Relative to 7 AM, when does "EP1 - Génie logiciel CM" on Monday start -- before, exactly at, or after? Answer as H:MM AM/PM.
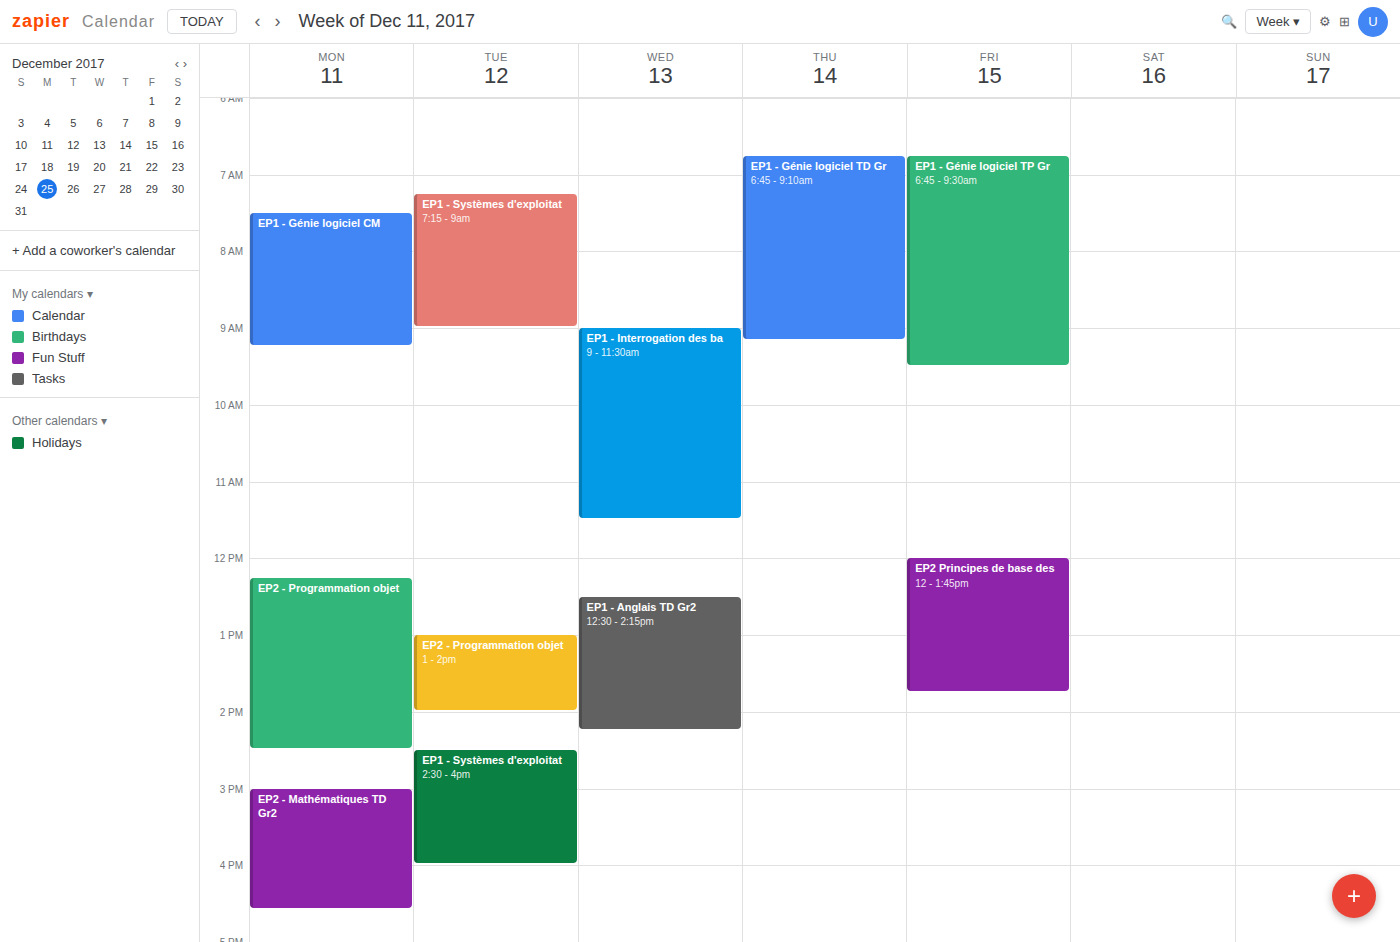
7:30 AM -- after 7 AM, 30 minutes below the 7 AM line.